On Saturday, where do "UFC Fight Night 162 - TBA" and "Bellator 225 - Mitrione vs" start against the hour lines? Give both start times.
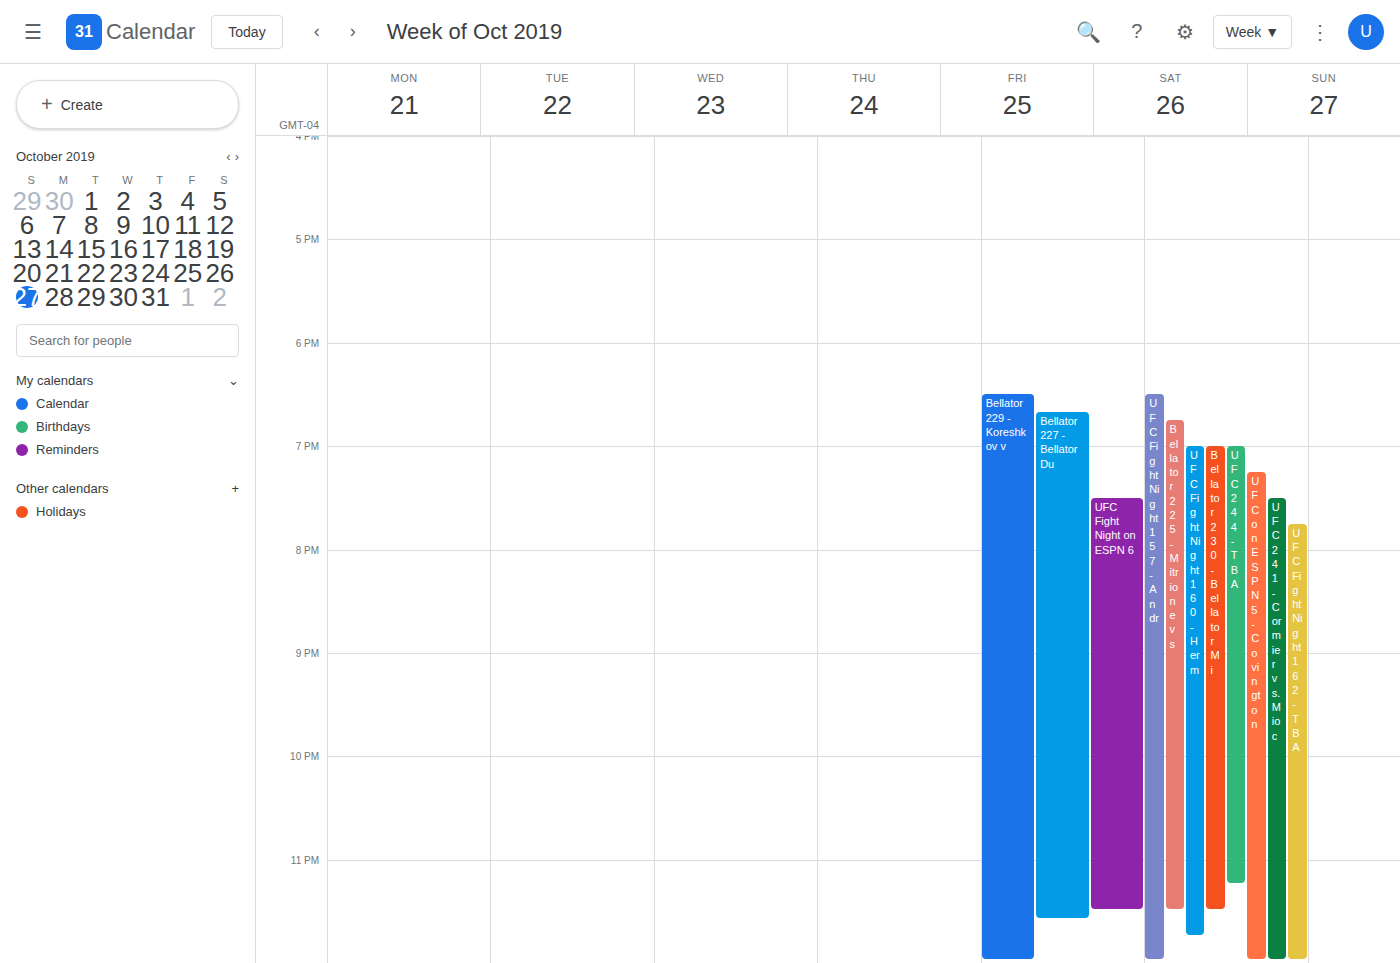
"UFC Fight Night 162 - TBA": 7:45 PM, neither: three quarters of the way from the 7 PM line to the 8 PM line. "Bellator 225 - Mitrione vs": 6:45 PM, neither: three quarters of the way from the 6 PM line to the 7 PM line.